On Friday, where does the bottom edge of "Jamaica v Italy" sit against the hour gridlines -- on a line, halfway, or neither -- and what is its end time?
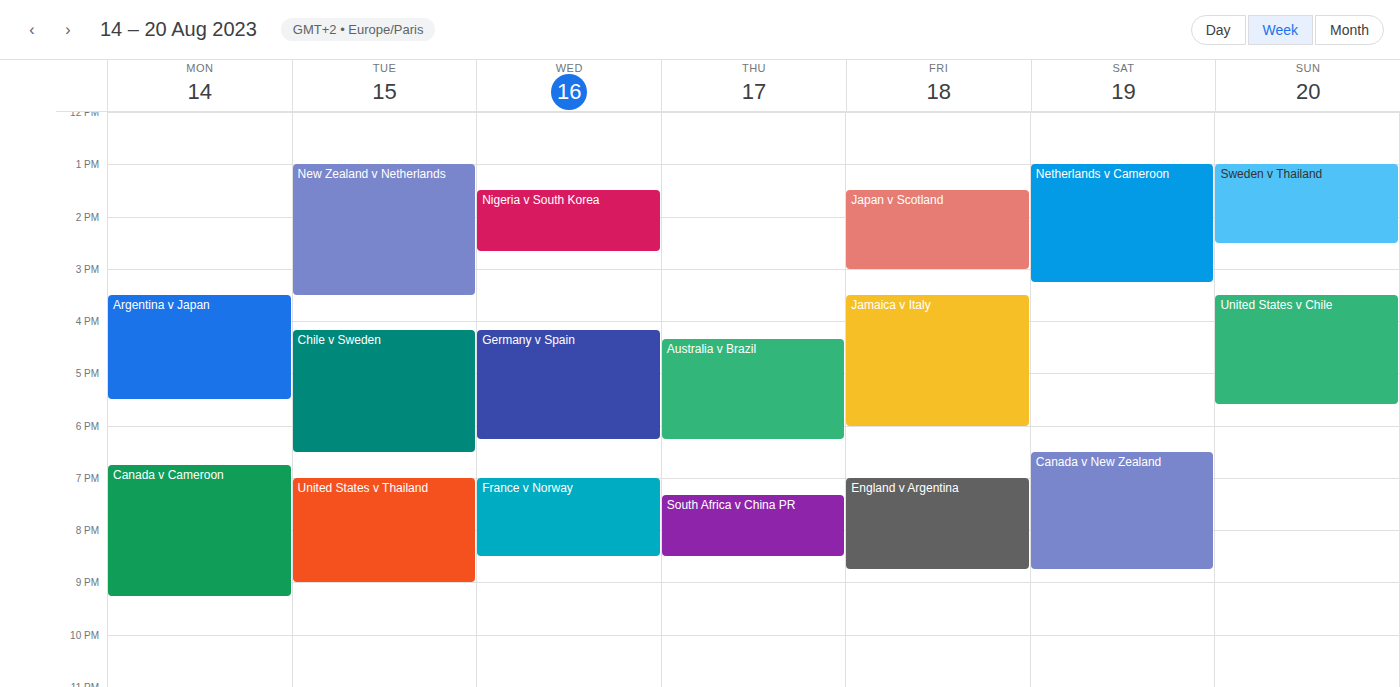
6:00 PM -- exactly on the 6 PM line.